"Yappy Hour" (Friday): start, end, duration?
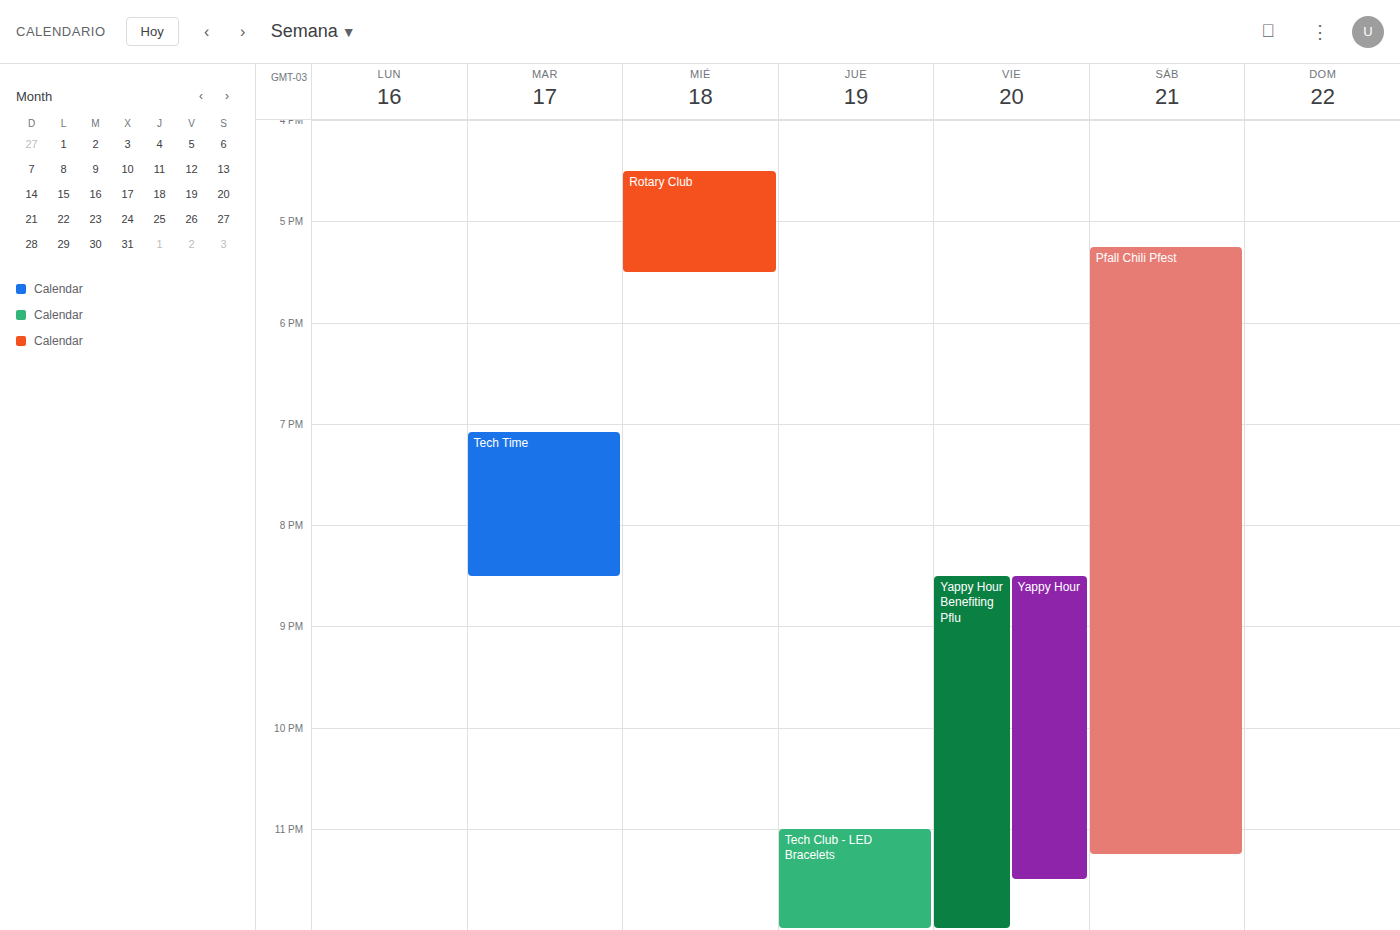
8:30 PM to 11:30 PM, 3 hours